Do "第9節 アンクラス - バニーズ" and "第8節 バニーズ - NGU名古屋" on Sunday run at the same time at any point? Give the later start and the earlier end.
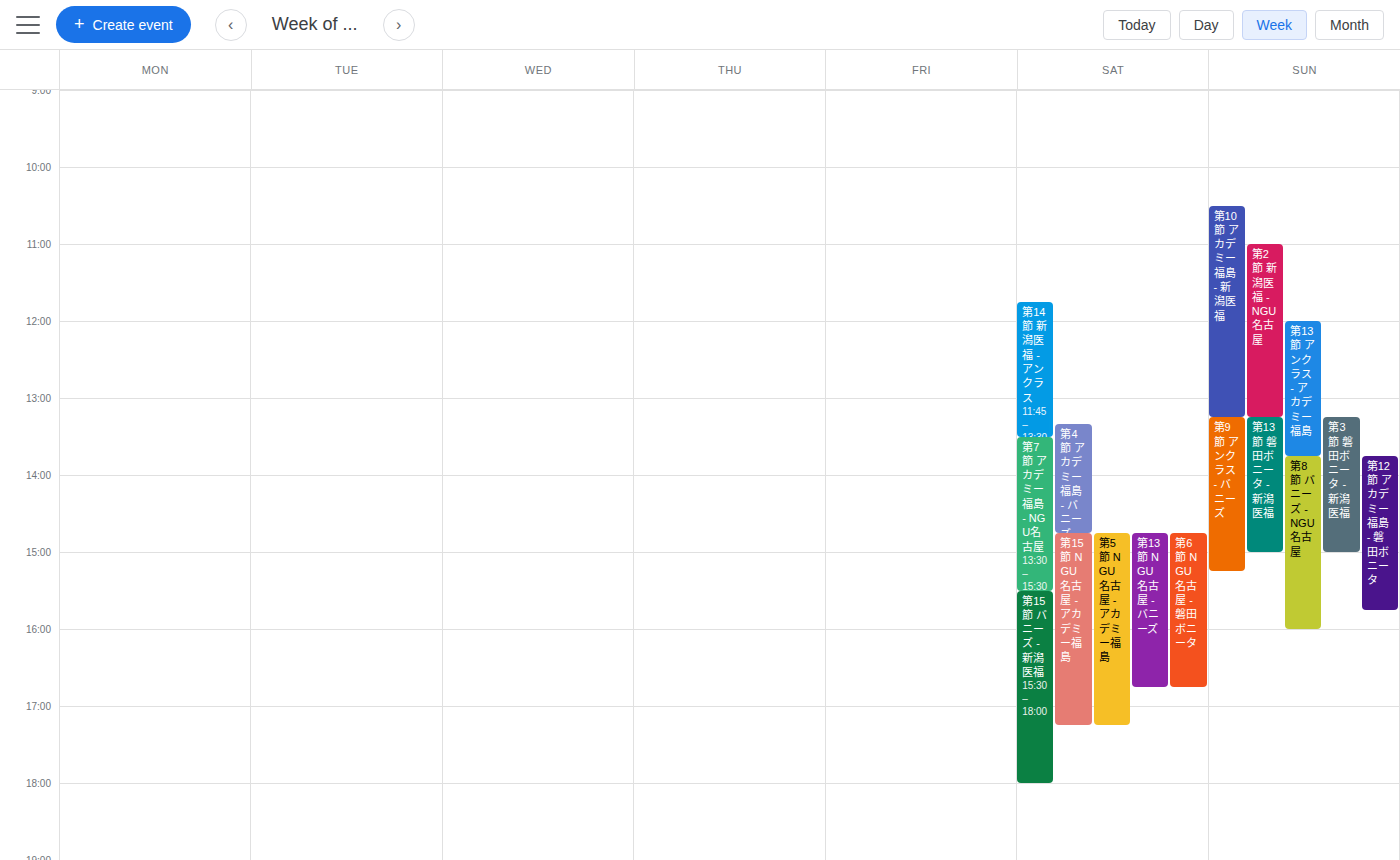
"第8節 バニーズ - NGU名古屋" starts at 1:45 PM, before "第9節 アンクラス - バニーズ" ends at 3:15 PM -- they overlap.